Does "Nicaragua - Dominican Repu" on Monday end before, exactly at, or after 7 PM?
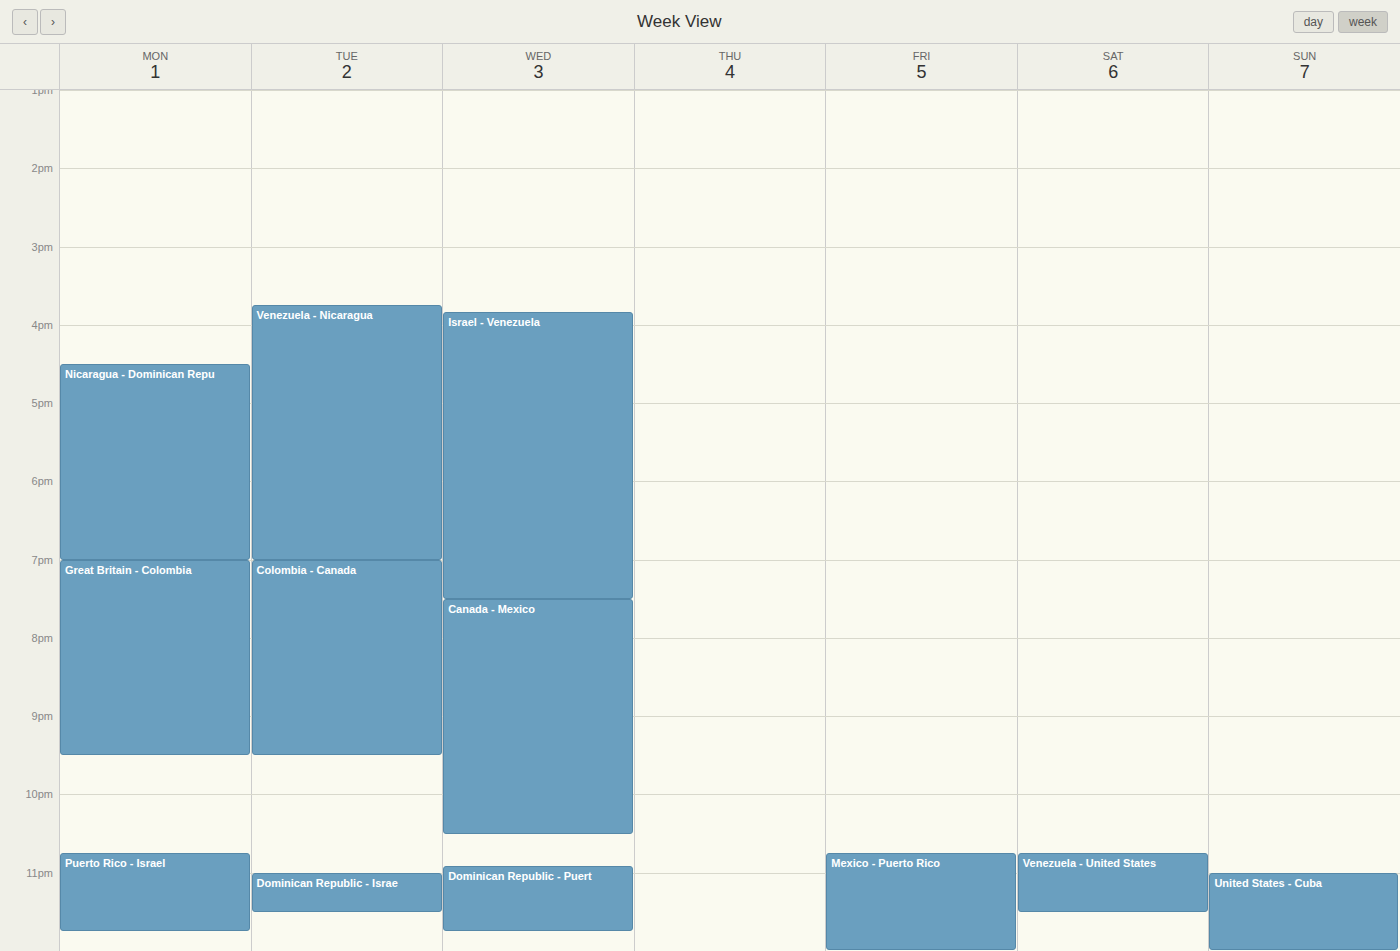
7:00 PM -- exactly at 7 PM, on the 7 PM line.